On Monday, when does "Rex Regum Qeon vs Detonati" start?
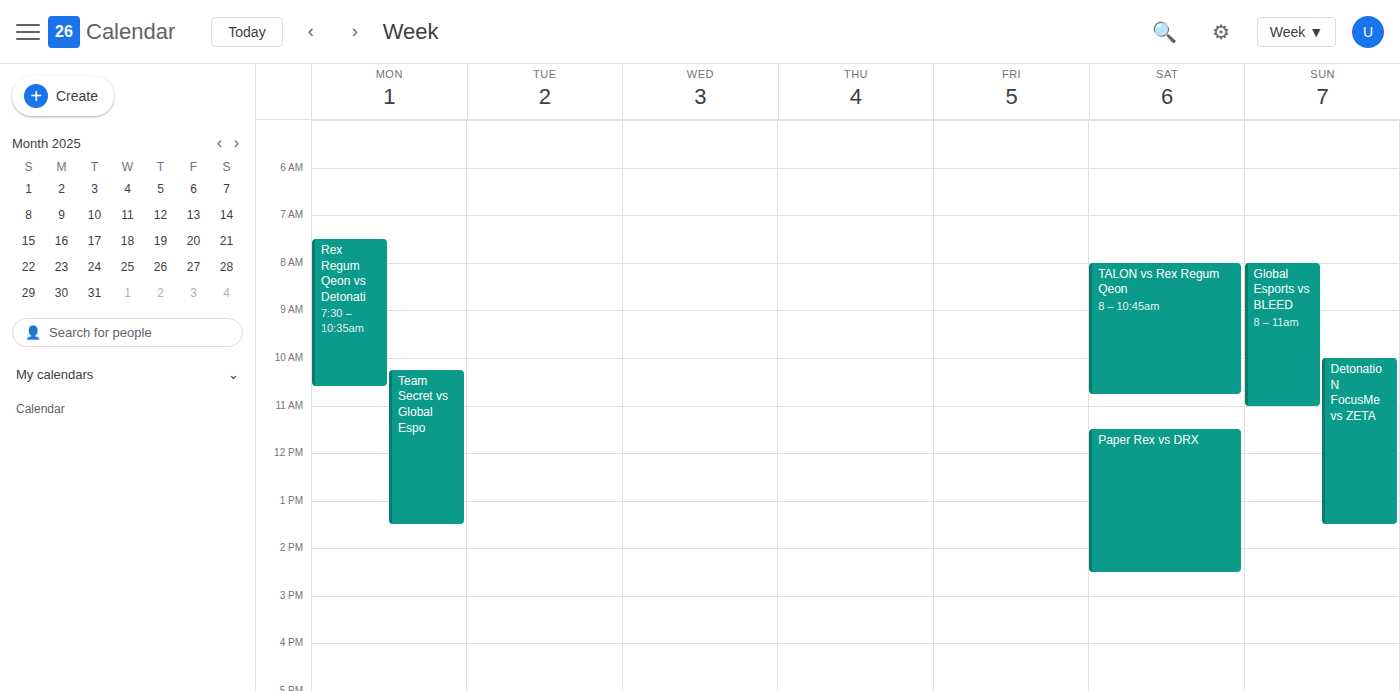
7:30 AM